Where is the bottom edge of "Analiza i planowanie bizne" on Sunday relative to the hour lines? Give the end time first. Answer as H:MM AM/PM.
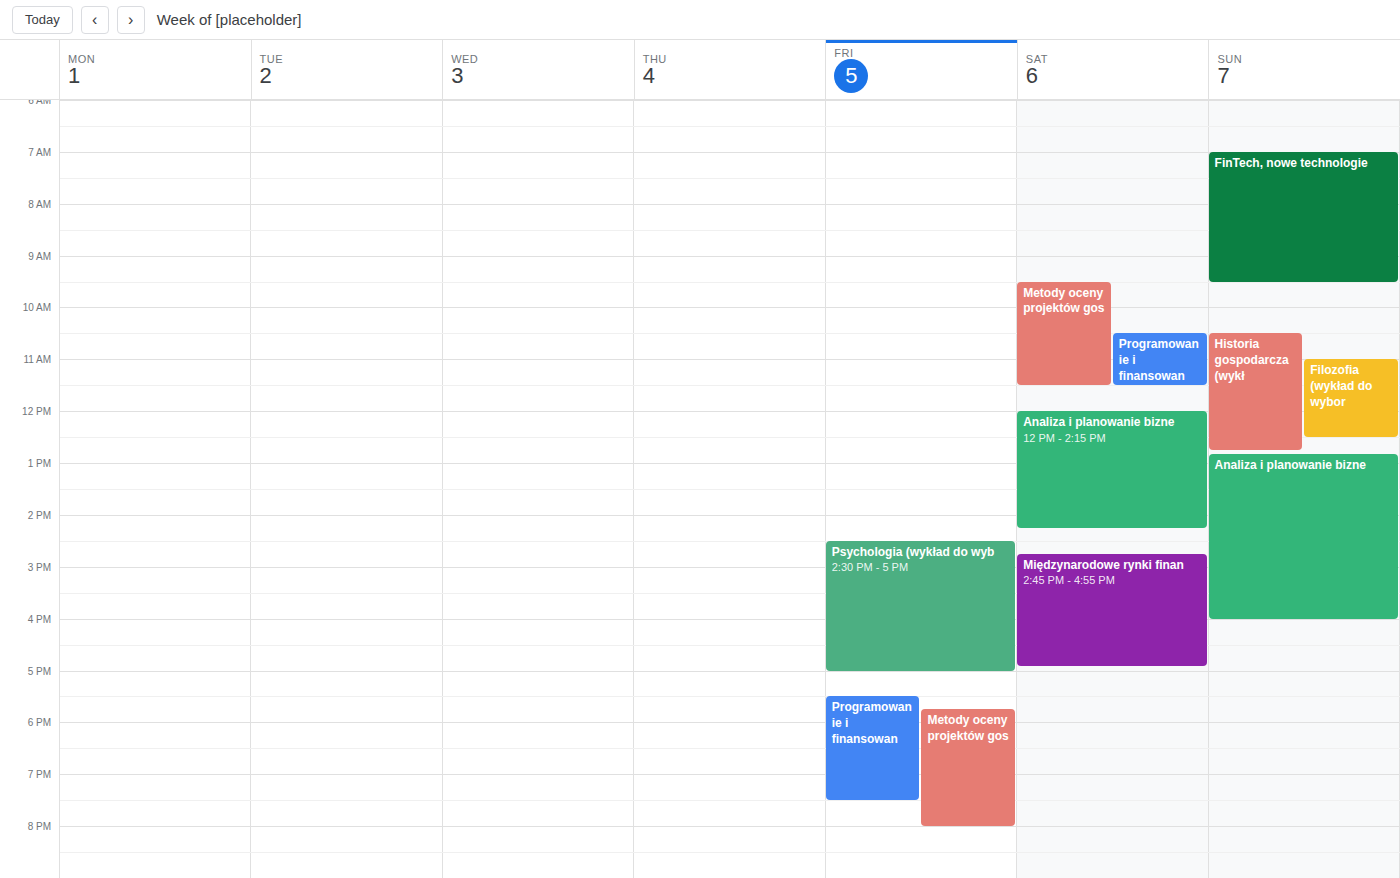
4:00 PM -- exactly on the 4 PM line.